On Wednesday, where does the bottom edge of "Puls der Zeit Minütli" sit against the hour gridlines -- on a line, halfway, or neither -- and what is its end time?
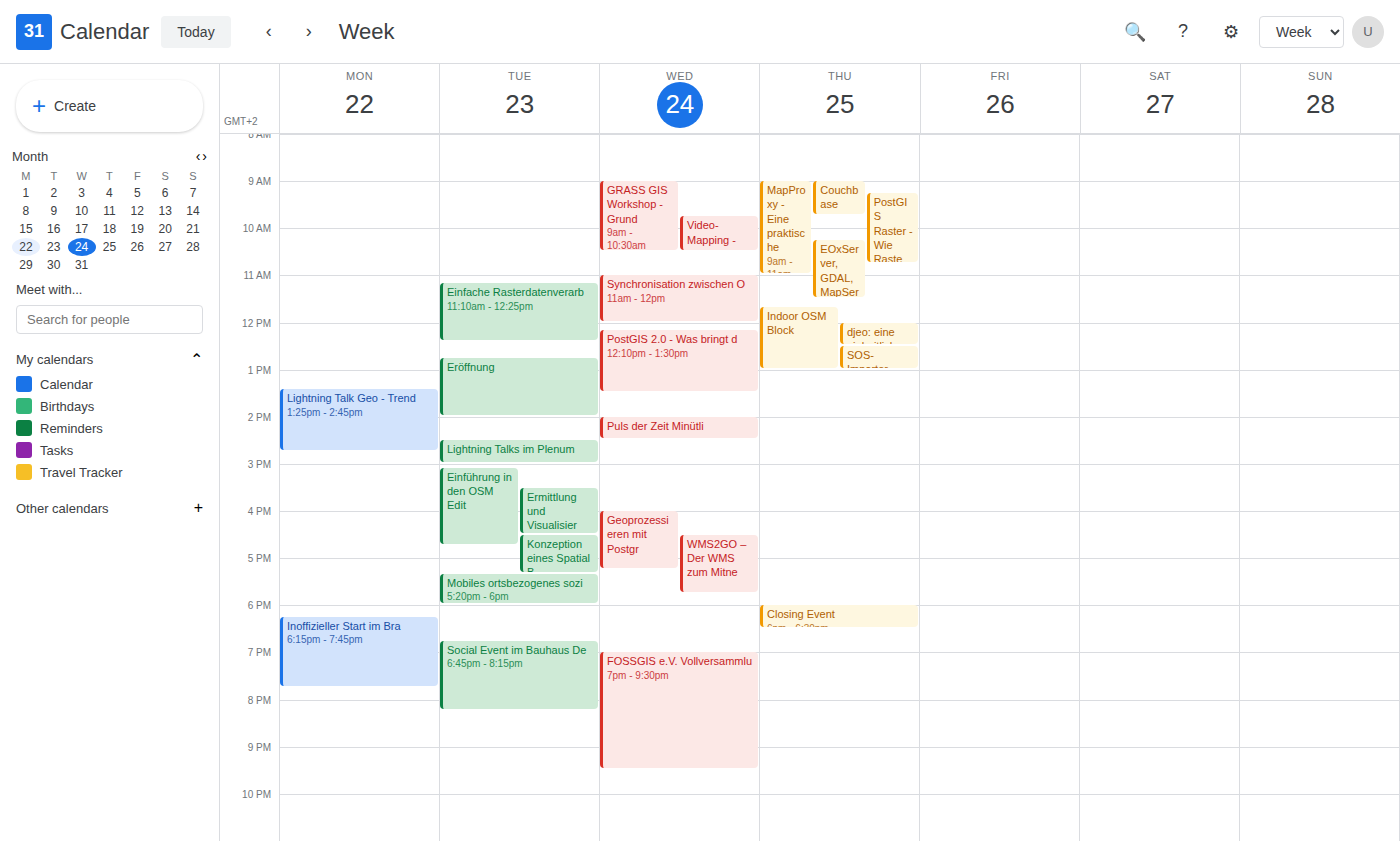
2:30 PM -- halfway between the 2 PM and 3 PM lines.